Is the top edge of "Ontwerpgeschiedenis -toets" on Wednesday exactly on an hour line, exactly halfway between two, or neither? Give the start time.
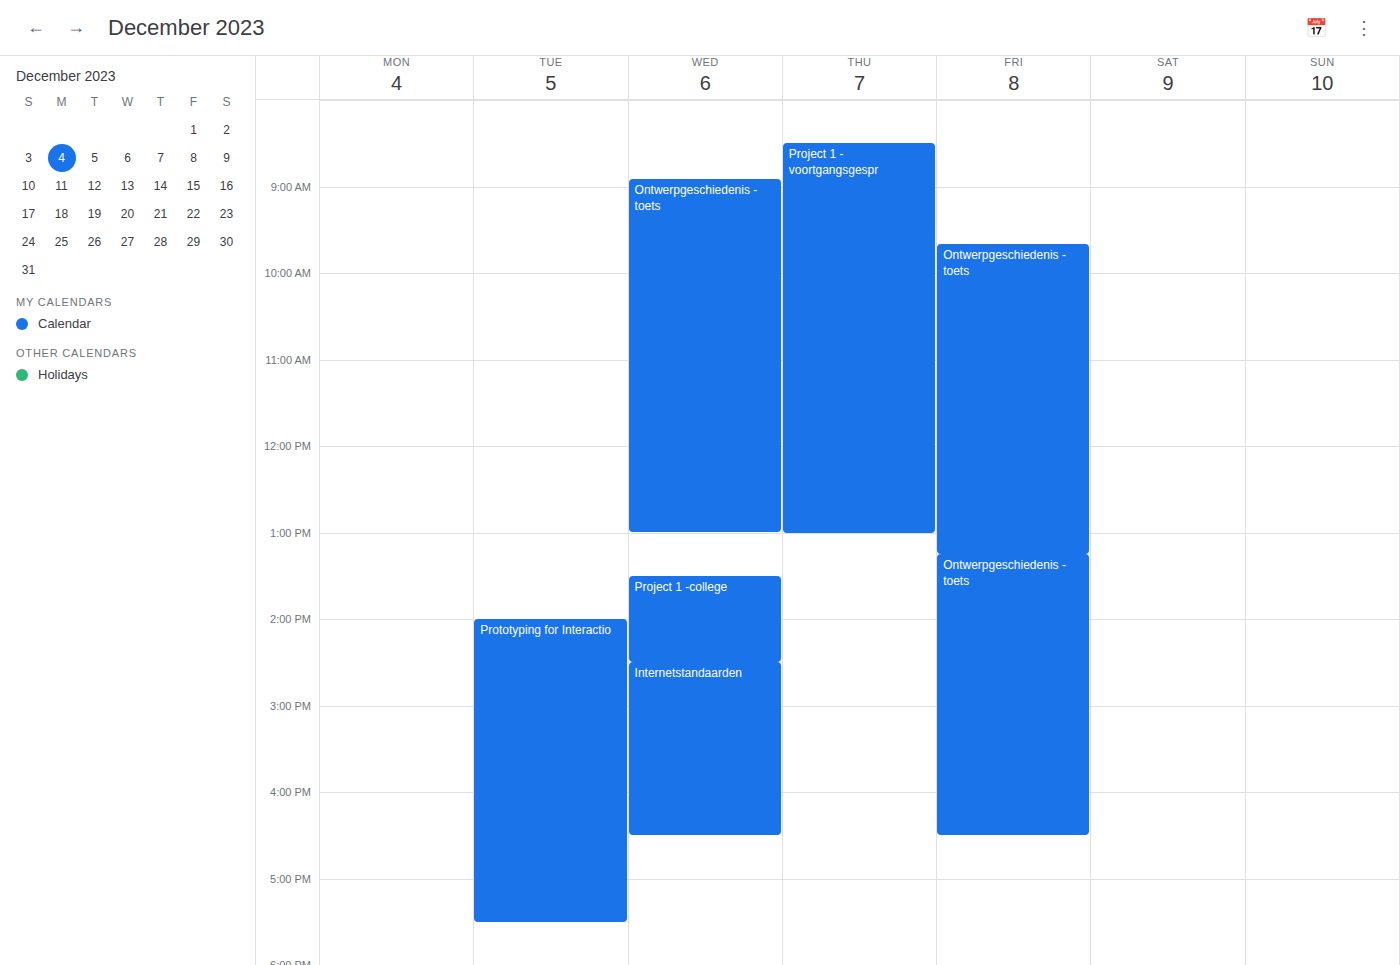
08:55 -- neither: 55 minutes below the 08:00 line and 5 minutes above the 09:00 line.